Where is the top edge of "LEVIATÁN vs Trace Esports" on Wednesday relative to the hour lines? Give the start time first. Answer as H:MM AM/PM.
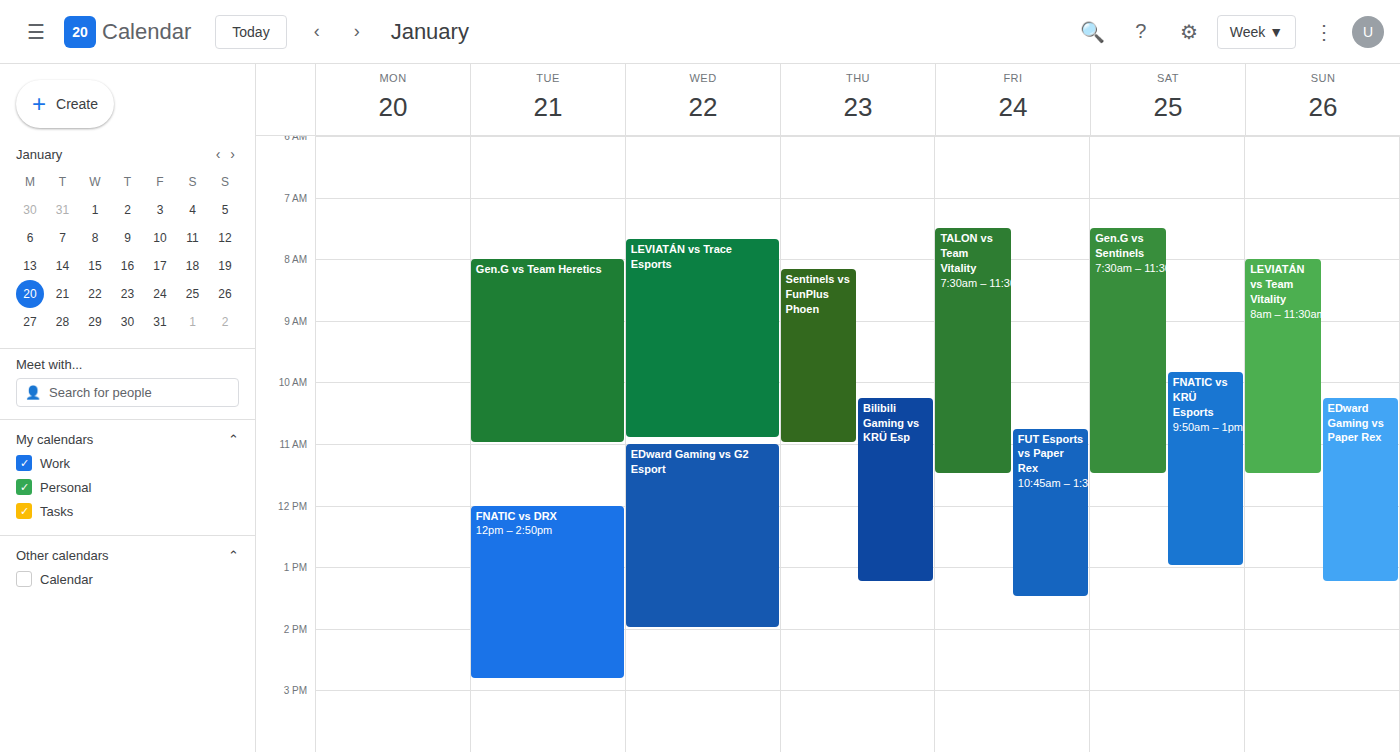
7:40 AM -- neither: 40 minutes below the 7 AM line and 20 minutes above the 8 AM line.